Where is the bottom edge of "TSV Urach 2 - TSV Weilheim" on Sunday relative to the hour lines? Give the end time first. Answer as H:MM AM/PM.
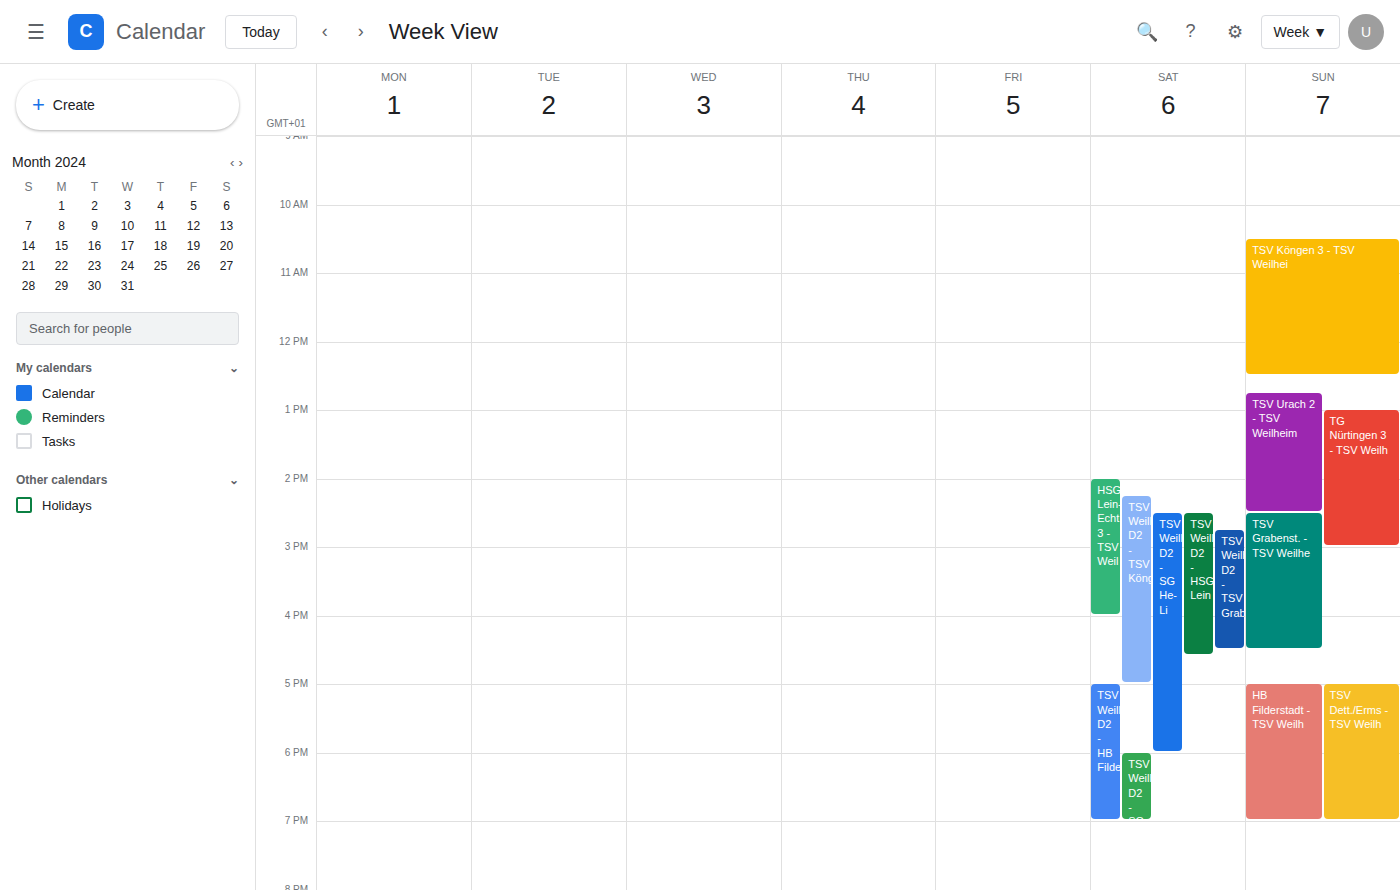
2:30 PM -- halfway between the 2 PM and 3 PM lines.